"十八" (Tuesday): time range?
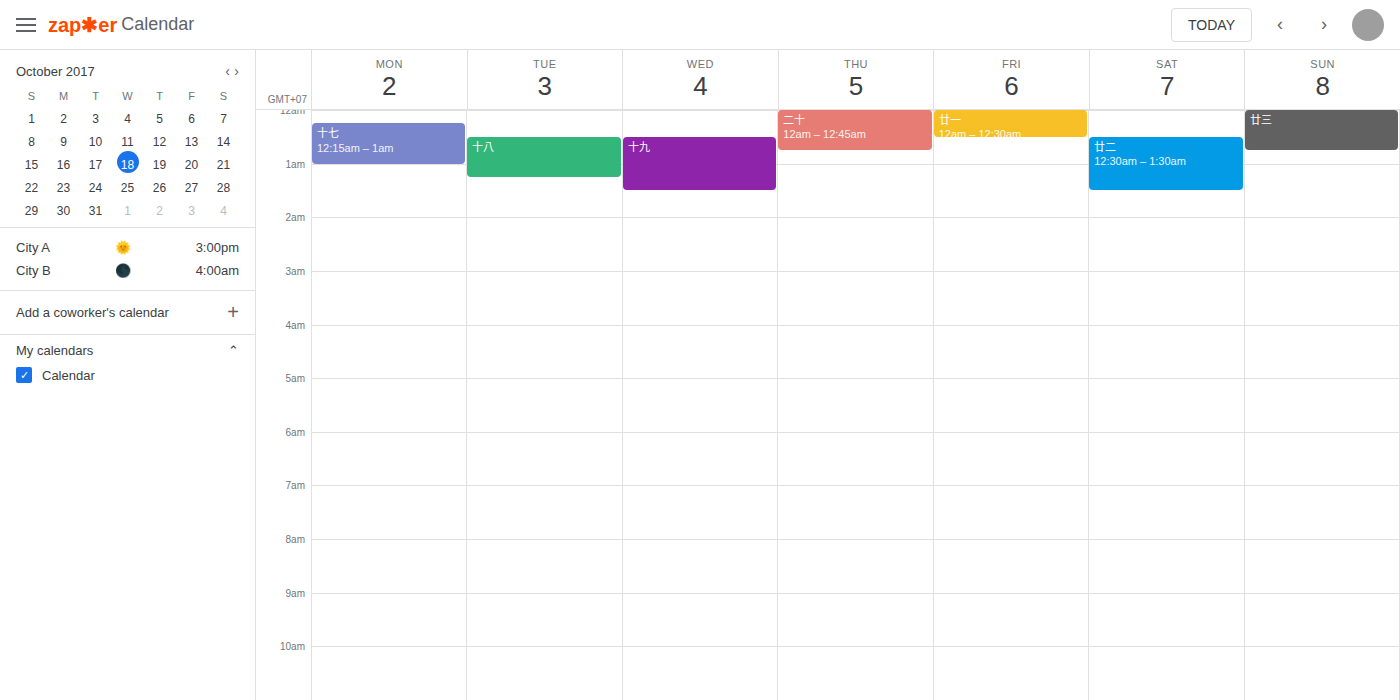
12:30 AM to 1:15 AM